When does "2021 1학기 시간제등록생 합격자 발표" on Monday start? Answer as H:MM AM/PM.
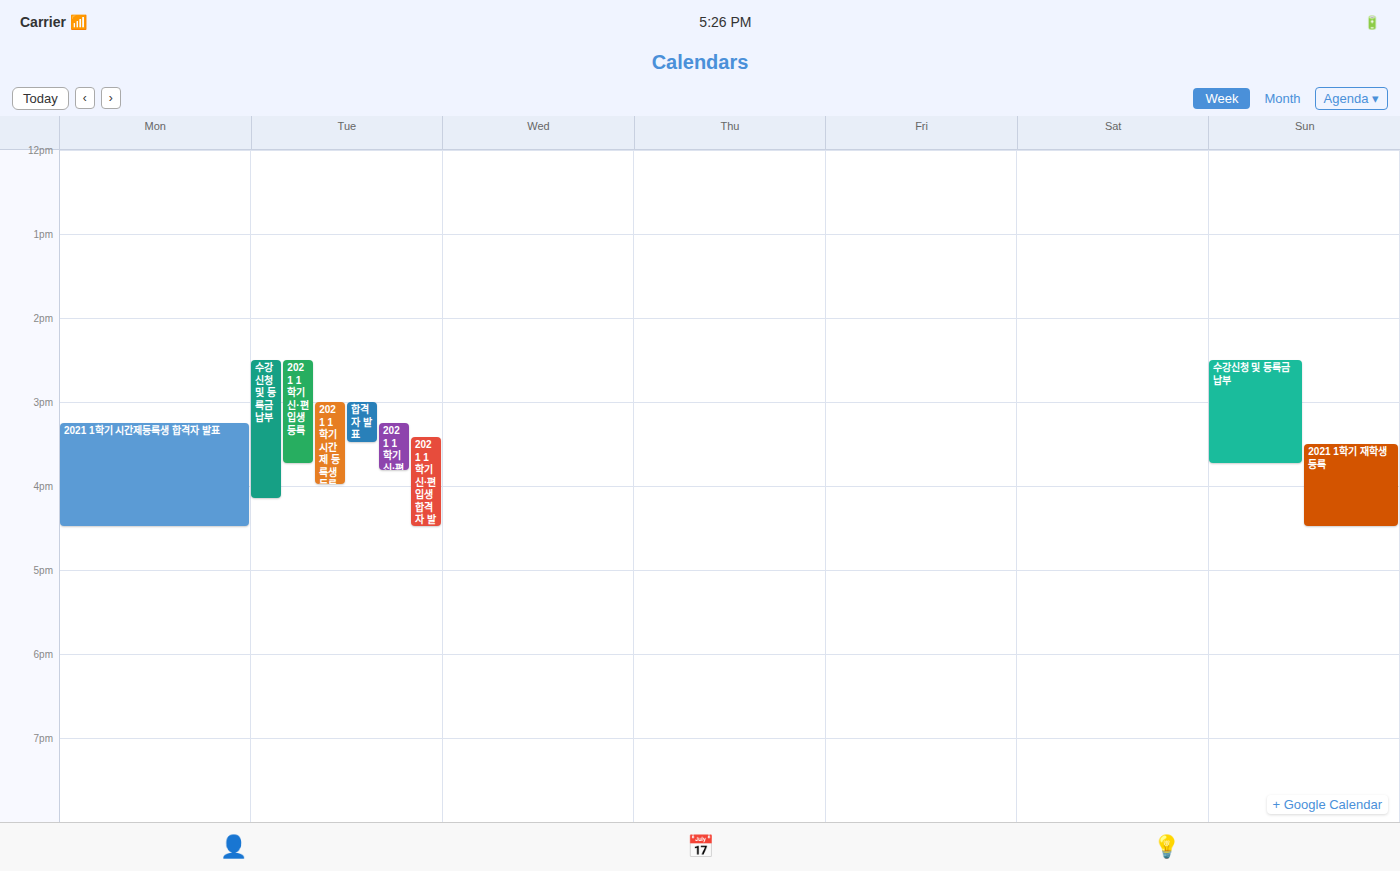
3:15 PM